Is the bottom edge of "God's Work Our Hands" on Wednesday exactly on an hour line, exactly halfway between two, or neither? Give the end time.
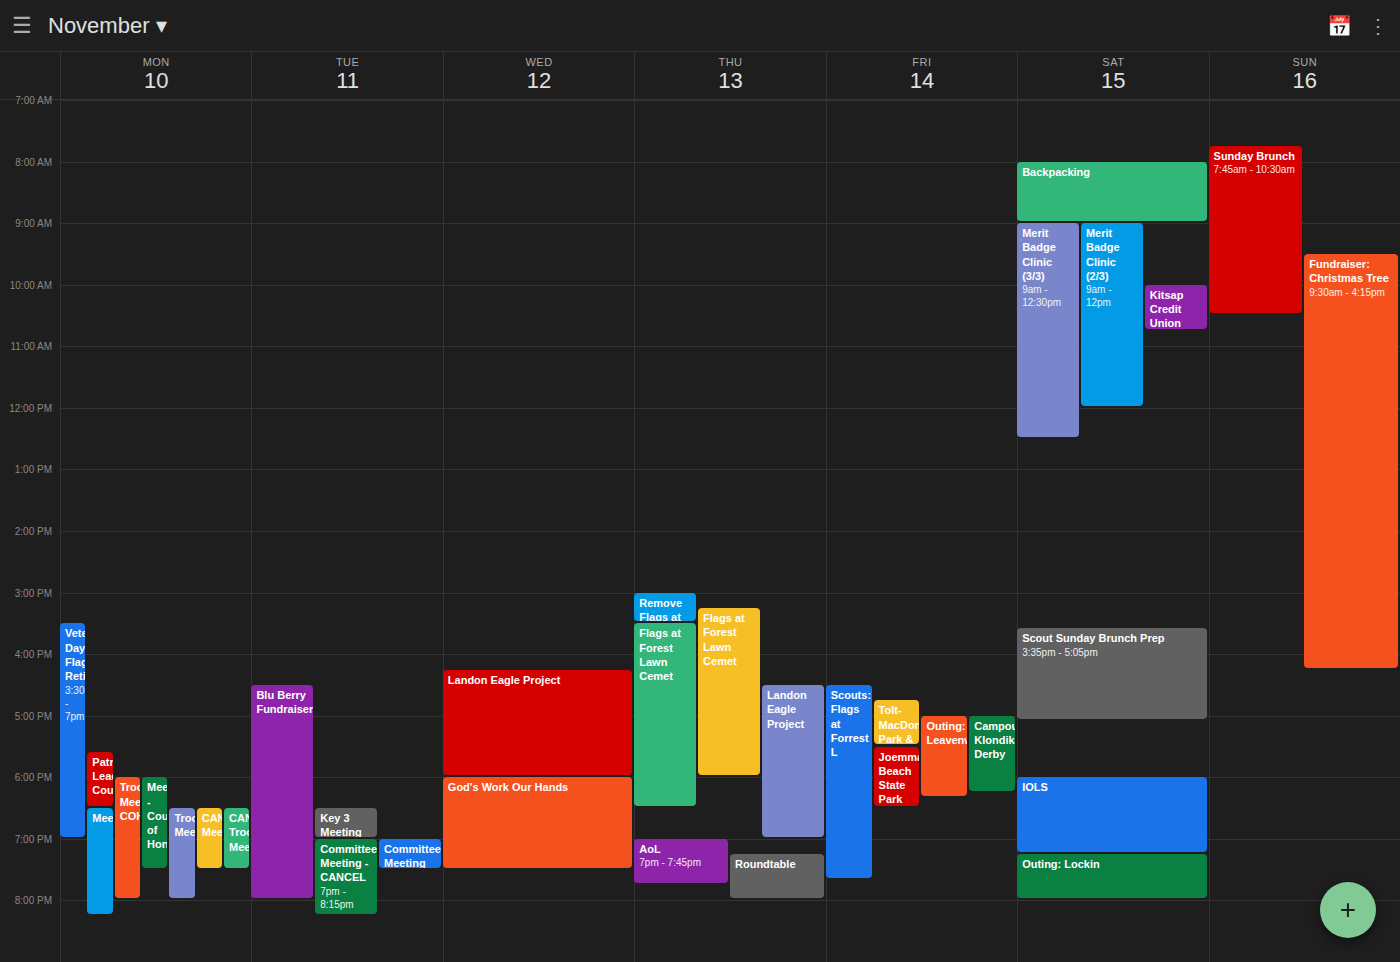
7:30 PM -- halfway between the 7 PM and 8 PM lines.